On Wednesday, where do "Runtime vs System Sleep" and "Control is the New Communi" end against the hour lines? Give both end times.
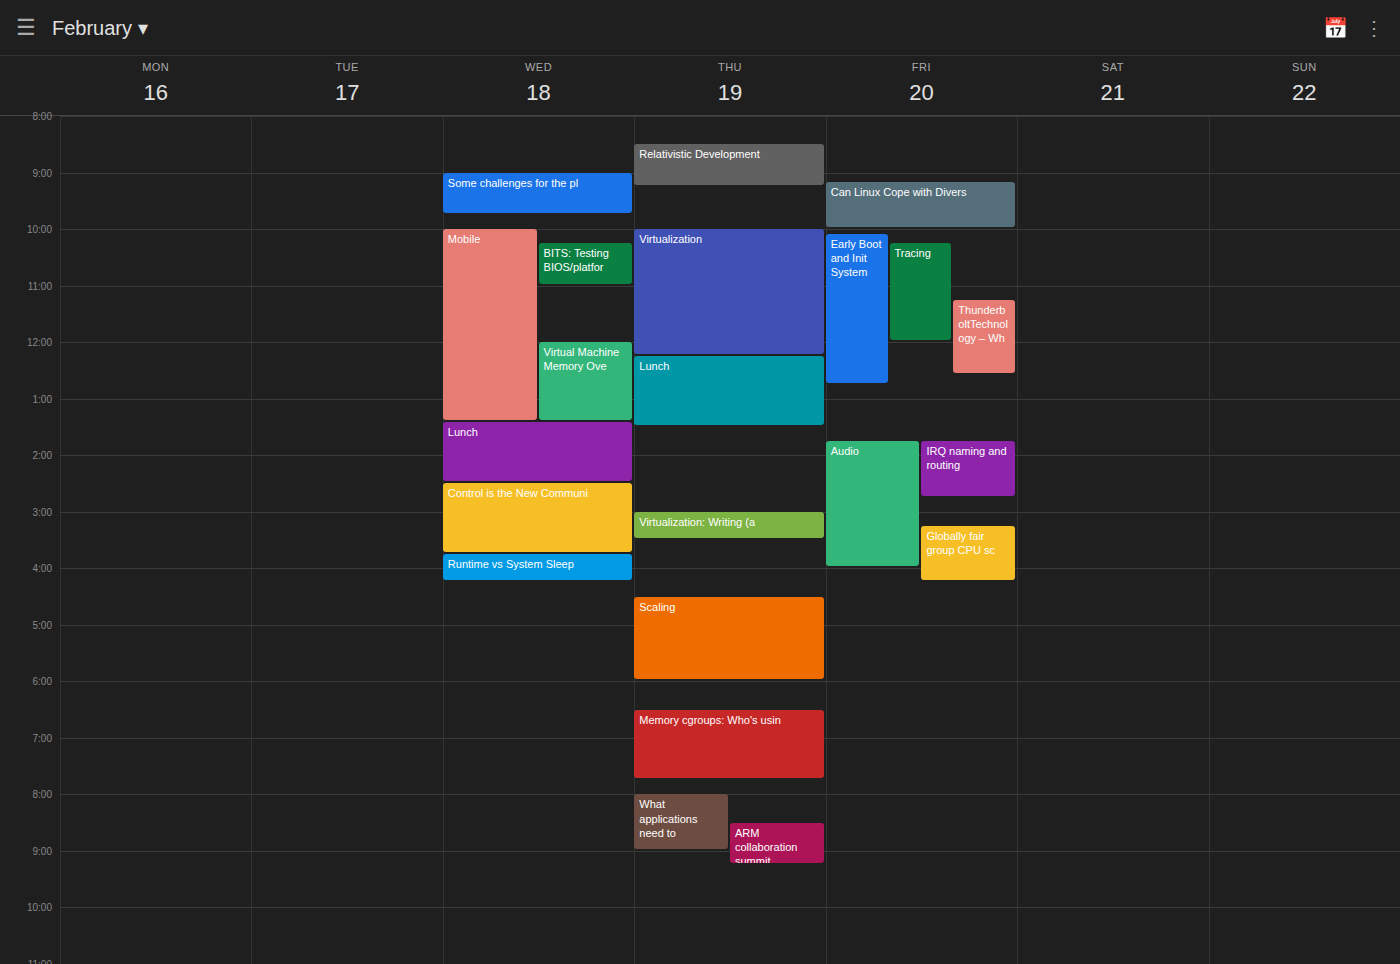
"Runtime vs System Sleep": 4:15 PM, neither: a quarter of the way from the 4 PM line to the 5 PM line. "Control is the New Communi": 3:45 PM, neither: three quarters of the way from the 3 PM line to the 4 PM line.